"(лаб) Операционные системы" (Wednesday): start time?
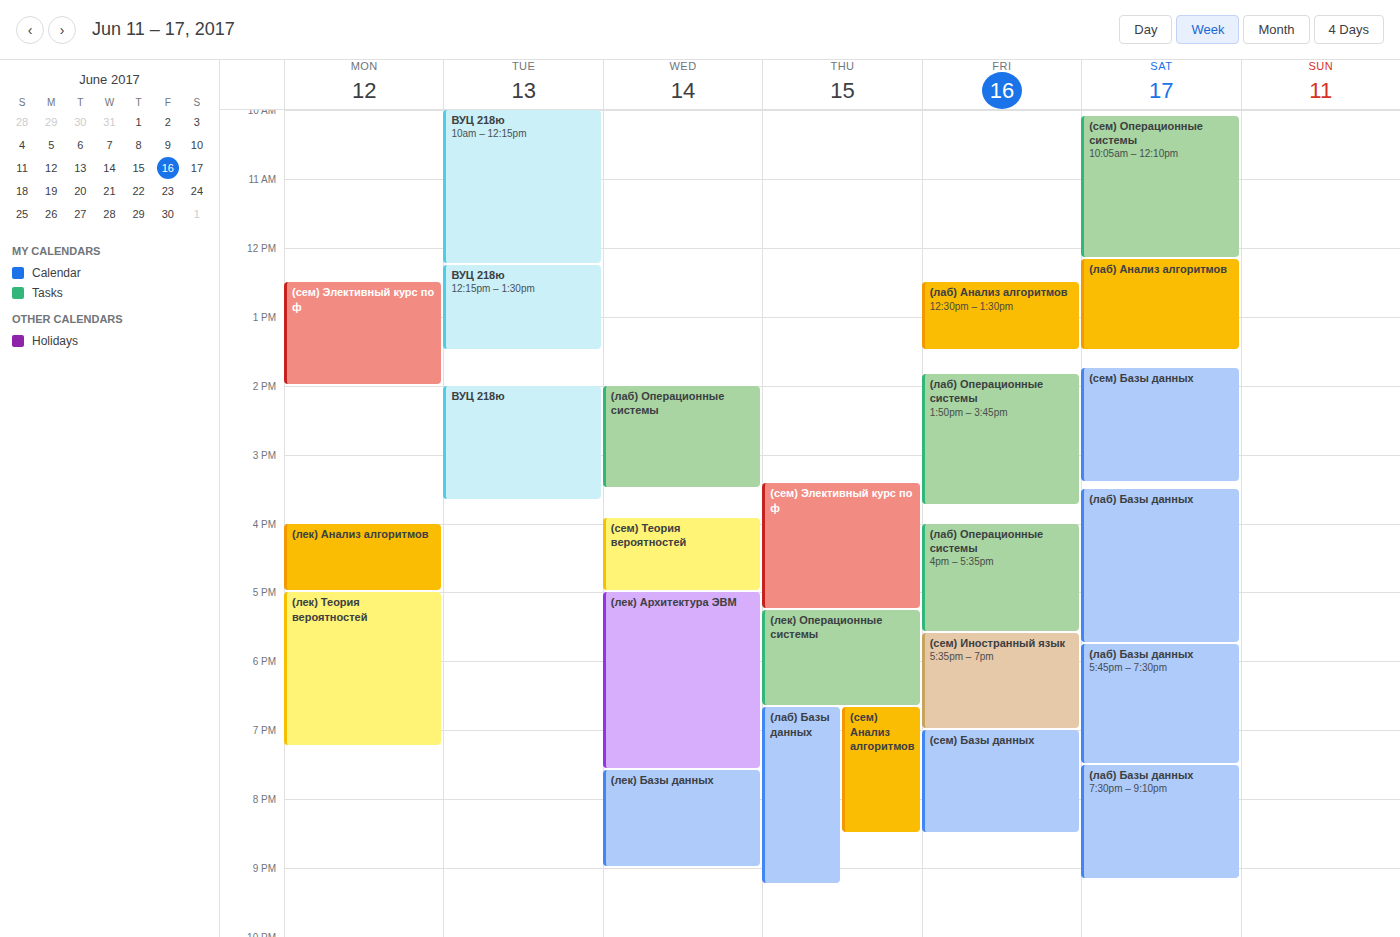
2:00 PM